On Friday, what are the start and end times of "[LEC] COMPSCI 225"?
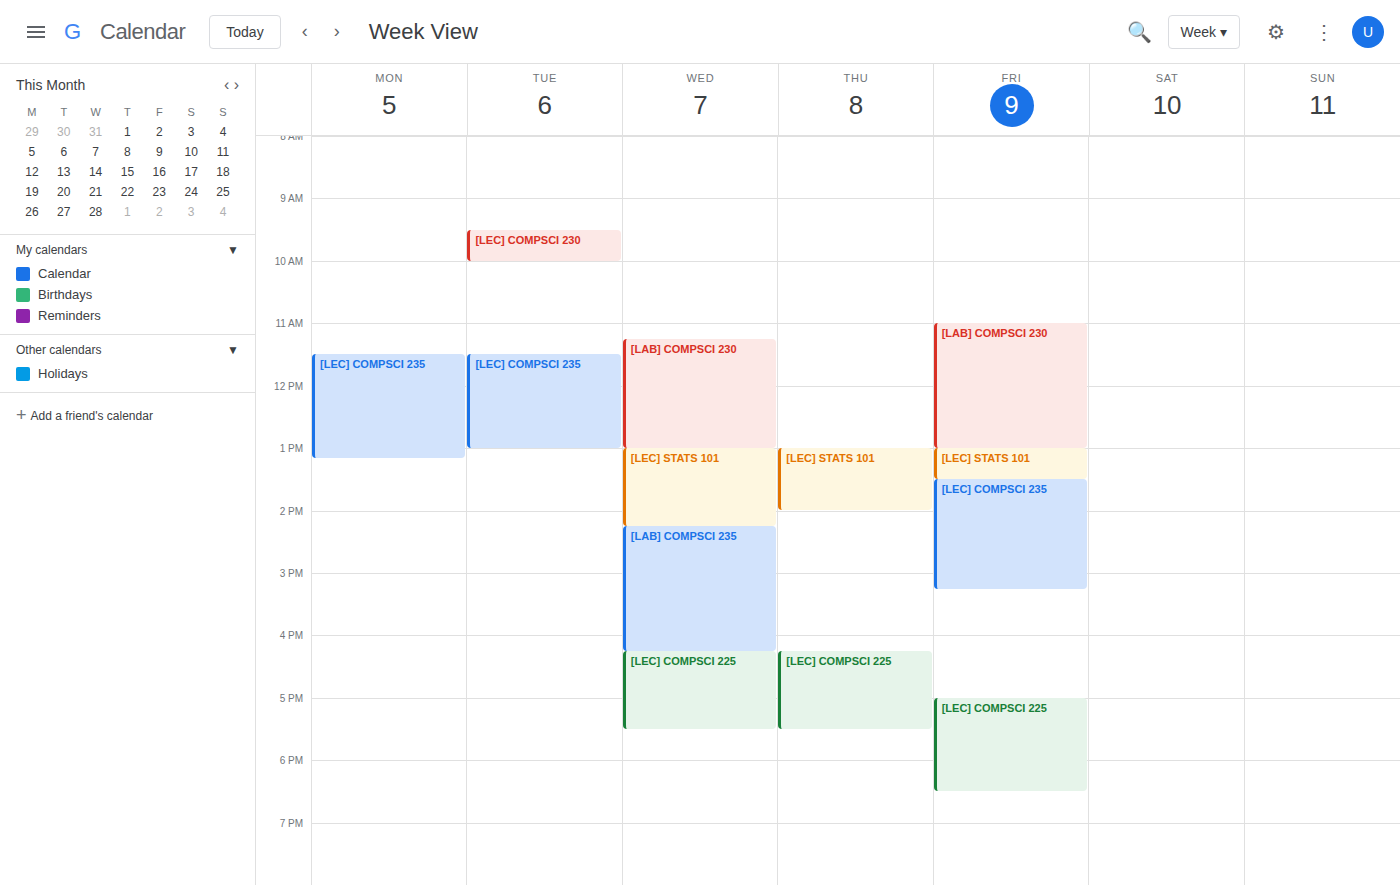
5:00 PM to 6:30 PM